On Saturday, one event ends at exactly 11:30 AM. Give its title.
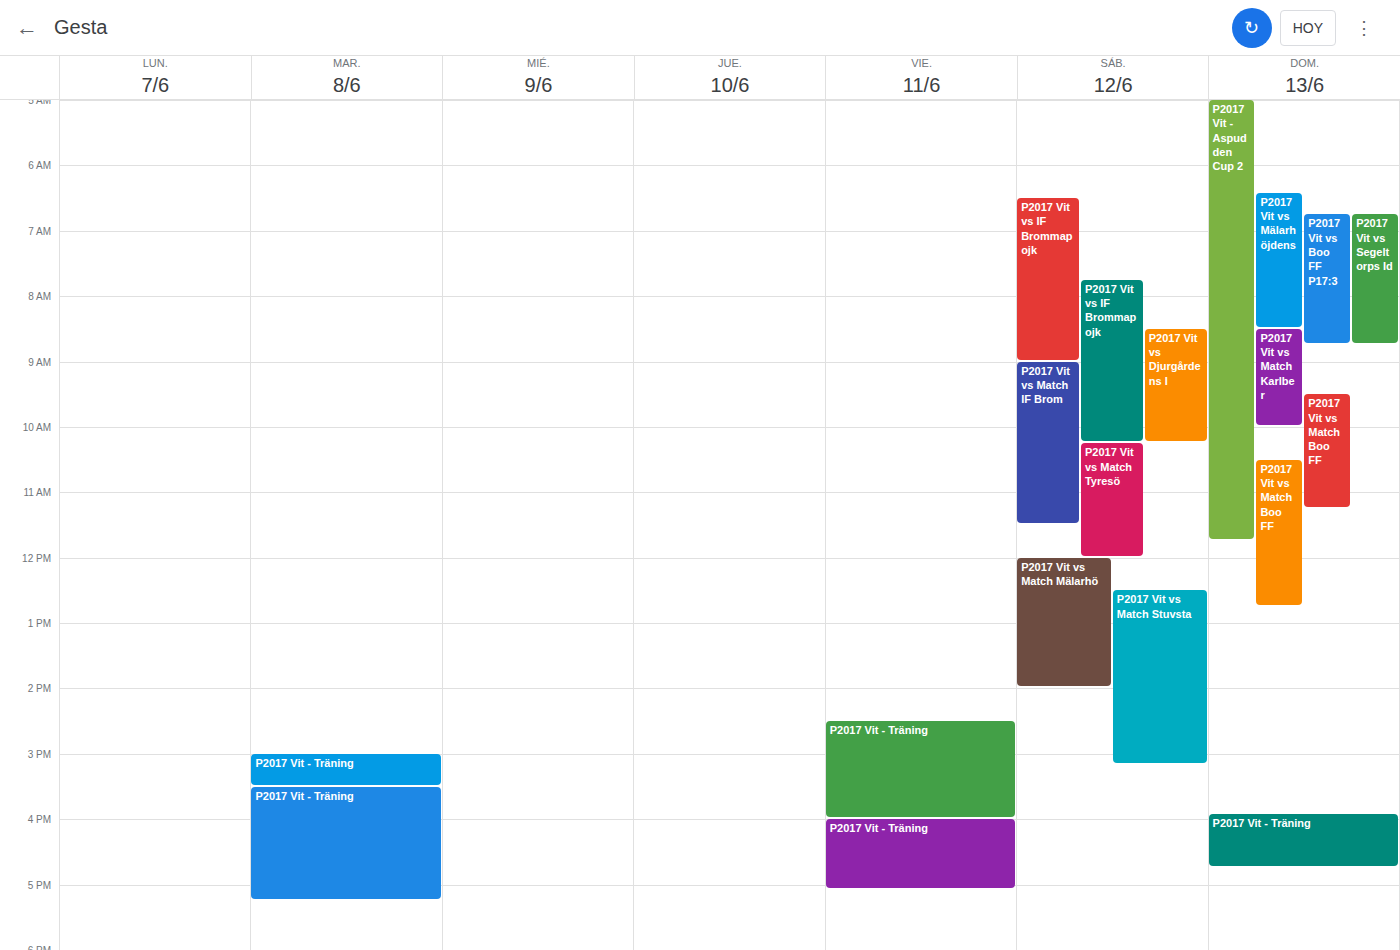
"P2017 Vit vs Match IF Brom"